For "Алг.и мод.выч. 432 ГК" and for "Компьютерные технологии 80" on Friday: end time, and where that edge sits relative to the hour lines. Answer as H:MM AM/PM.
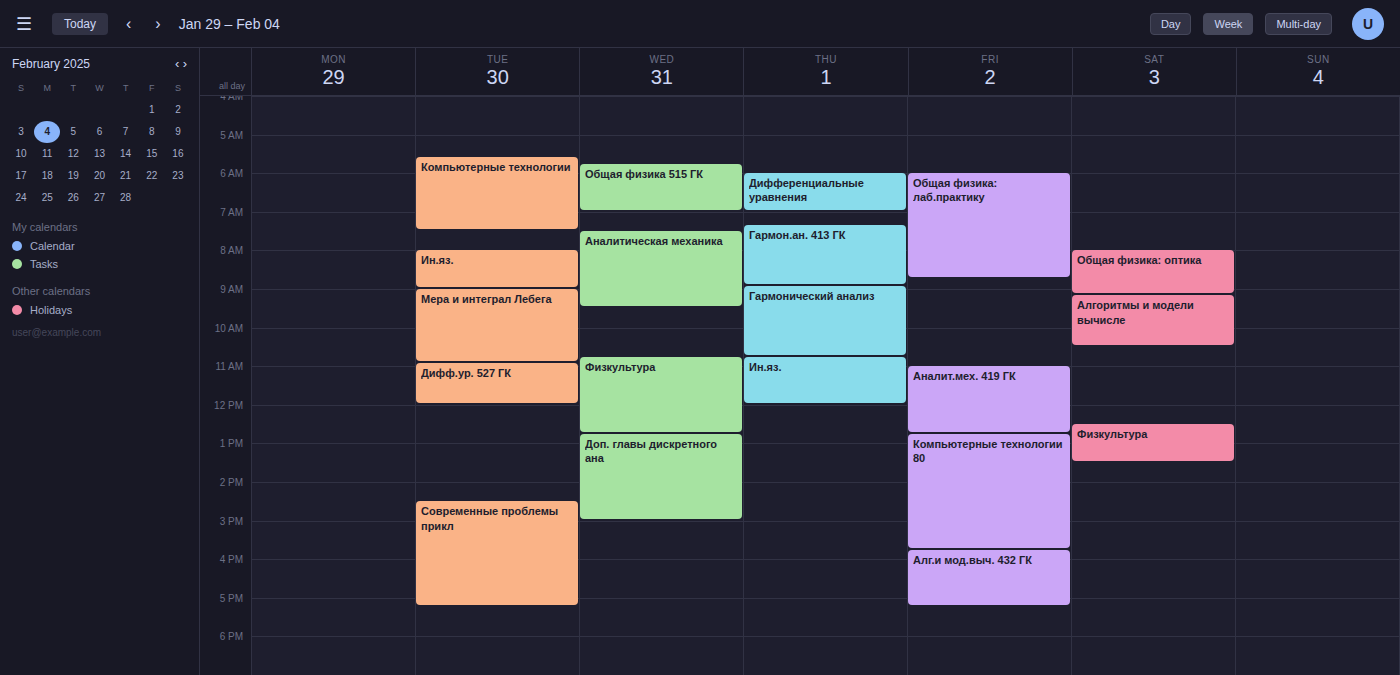
"Алг.и мод.выч. 432 ГК": 5:15 PM, neither: a quarter of the way from the 5 PM line to the 6 PM line. "Компьютерные технологии 80": 3:45 PM, neither: three quarters of the way from the 3 PM line to the 4 PM line.